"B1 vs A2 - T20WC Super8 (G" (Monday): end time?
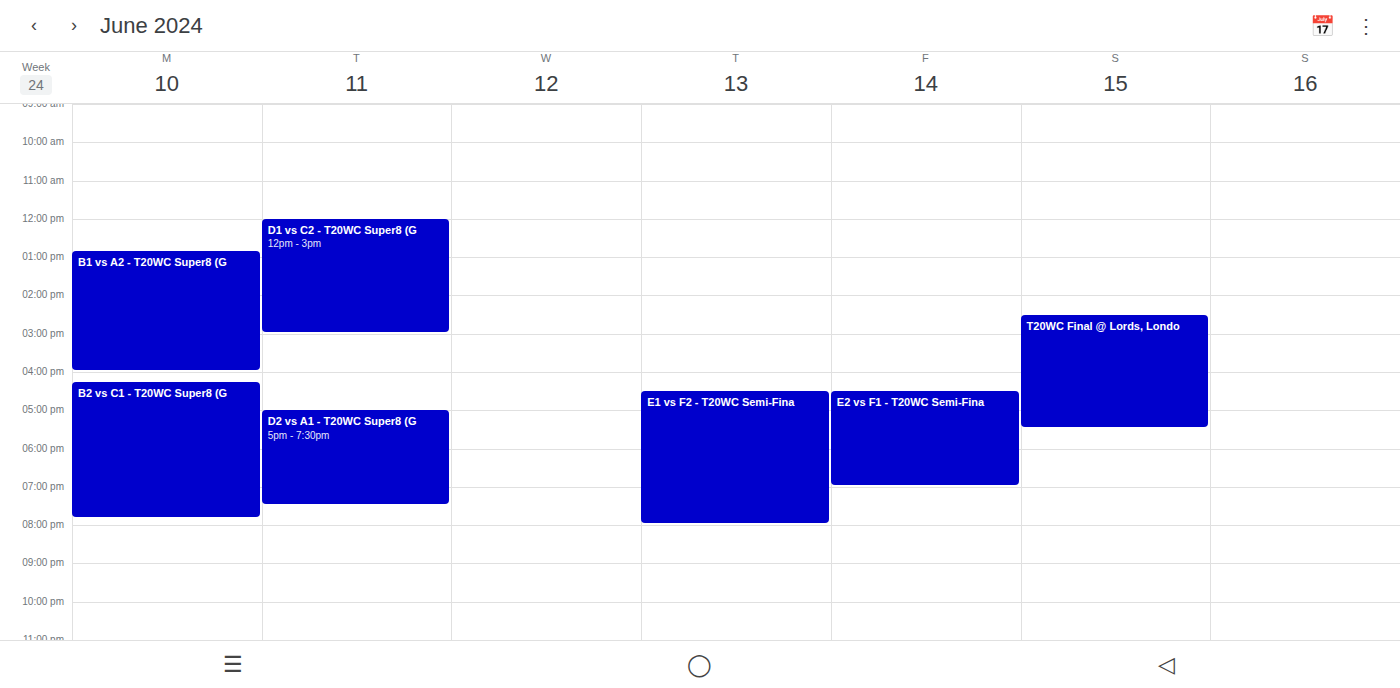
4:00 PM